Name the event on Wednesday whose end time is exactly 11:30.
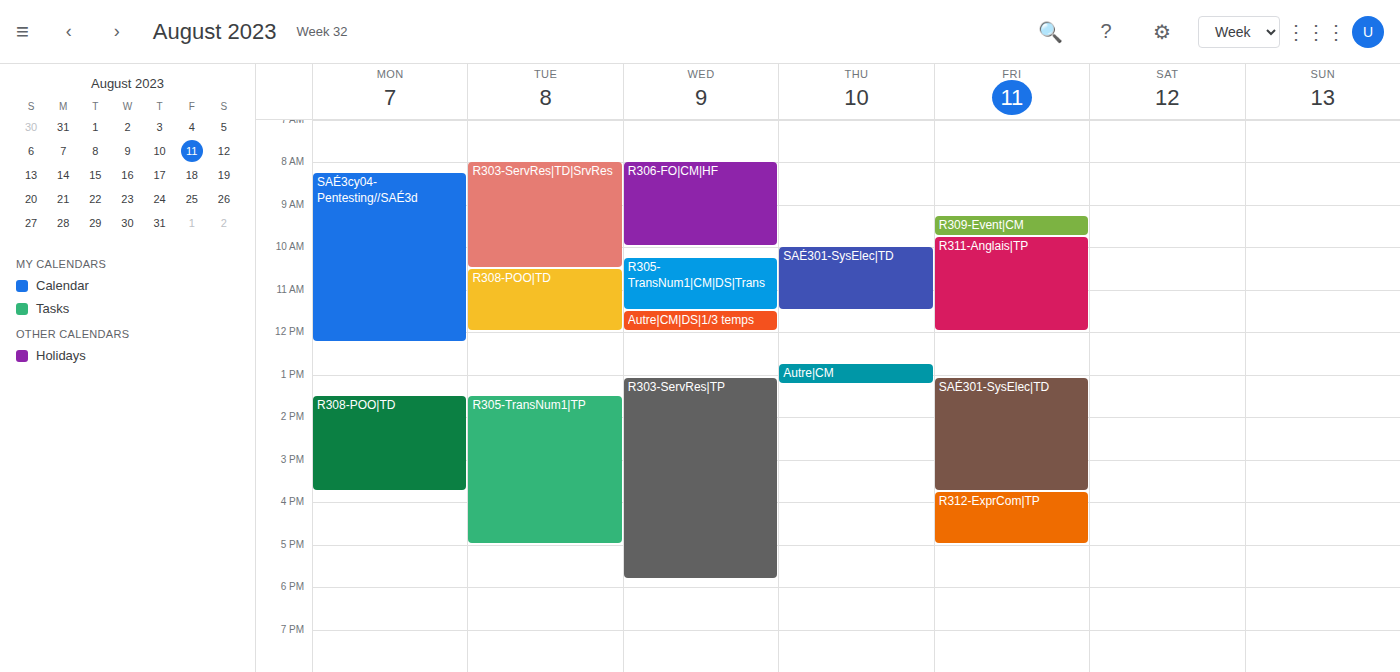
"R305-TransNum1|CM|DS|Trans"